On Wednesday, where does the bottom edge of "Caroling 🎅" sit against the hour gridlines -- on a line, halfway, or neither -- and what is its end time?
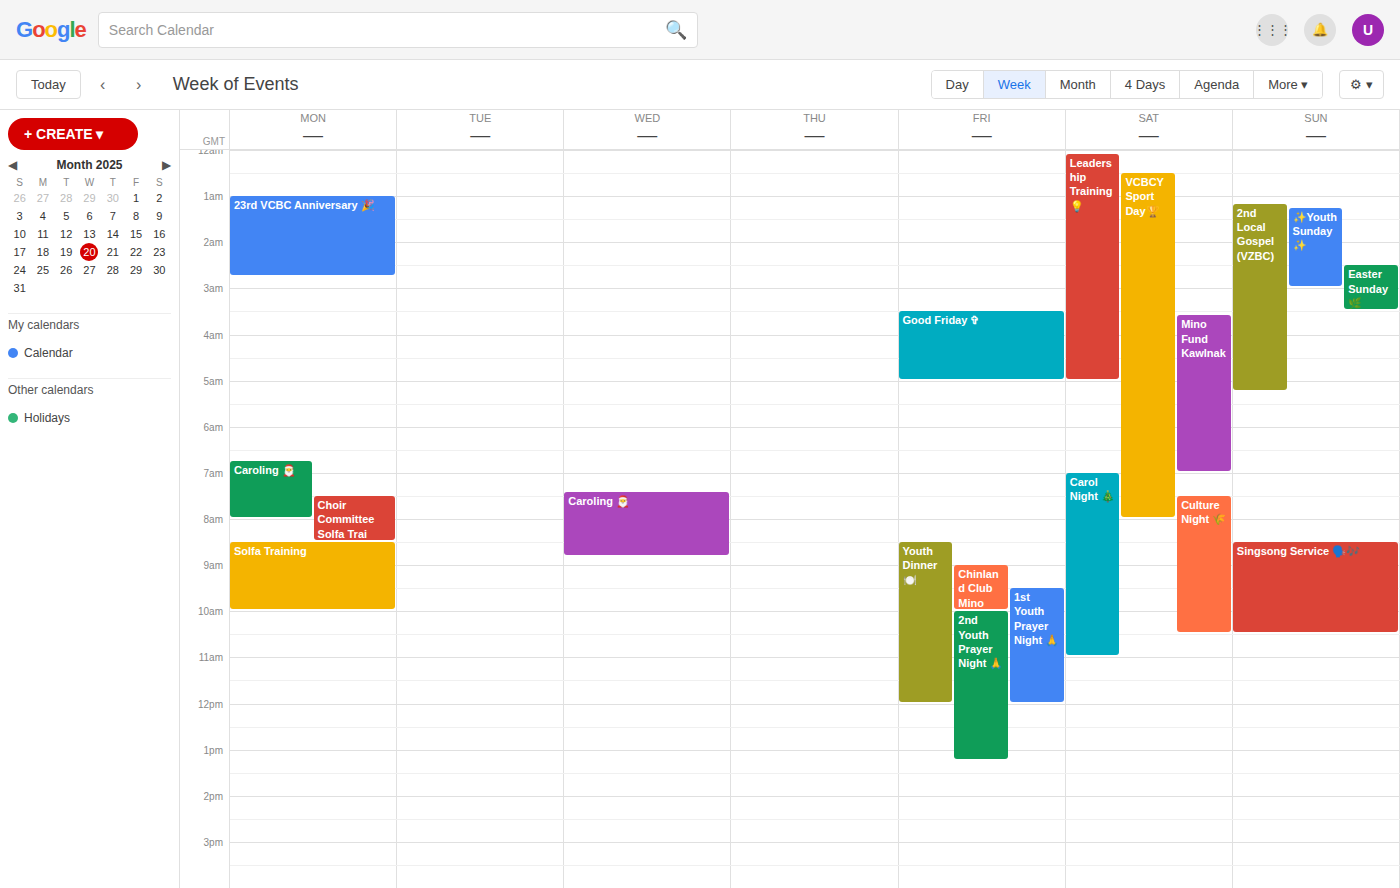
8:50 AM -- neither: 50 minutes below the 8 AM line and 10 minutes above the 9 AM line.